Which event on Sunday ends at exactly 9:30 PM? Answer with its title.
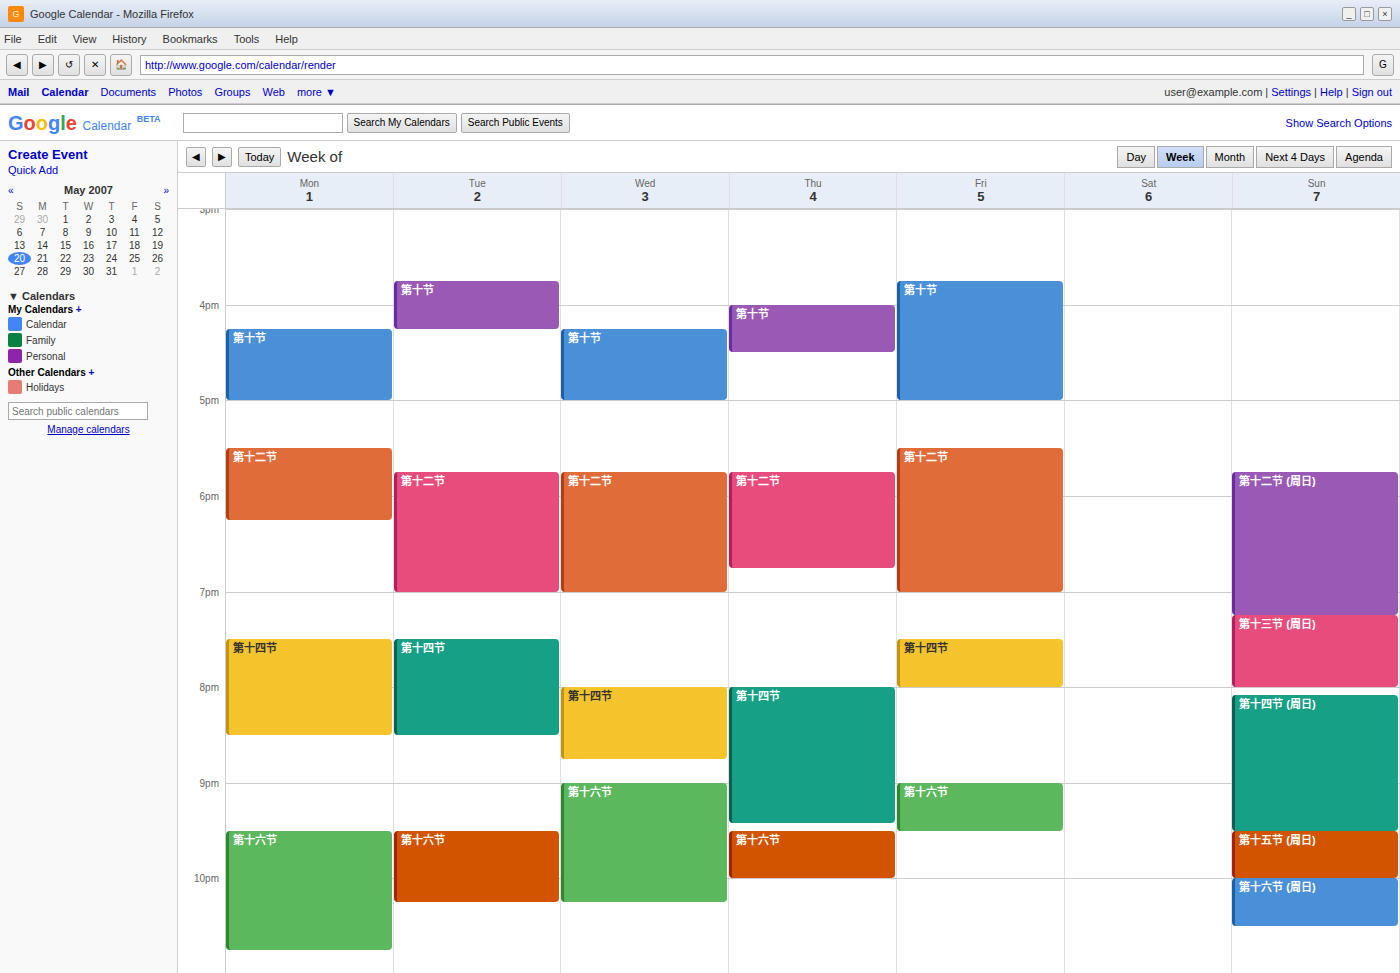
"第十四节 (周日)"